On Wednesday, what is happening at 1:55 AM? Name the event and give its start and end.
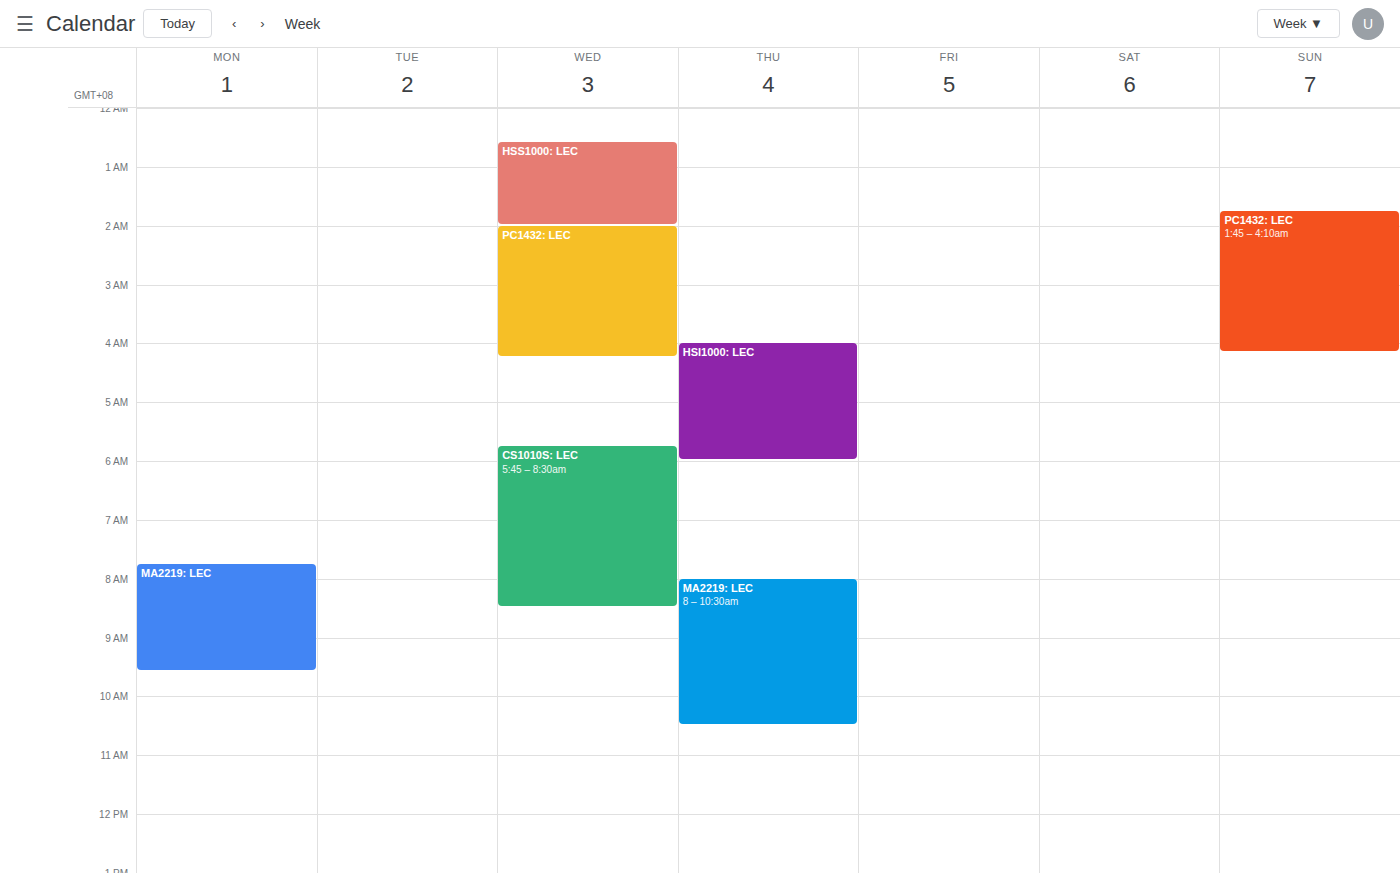
"HSS1000: LEC", 12:35 AM to 2:00 AM